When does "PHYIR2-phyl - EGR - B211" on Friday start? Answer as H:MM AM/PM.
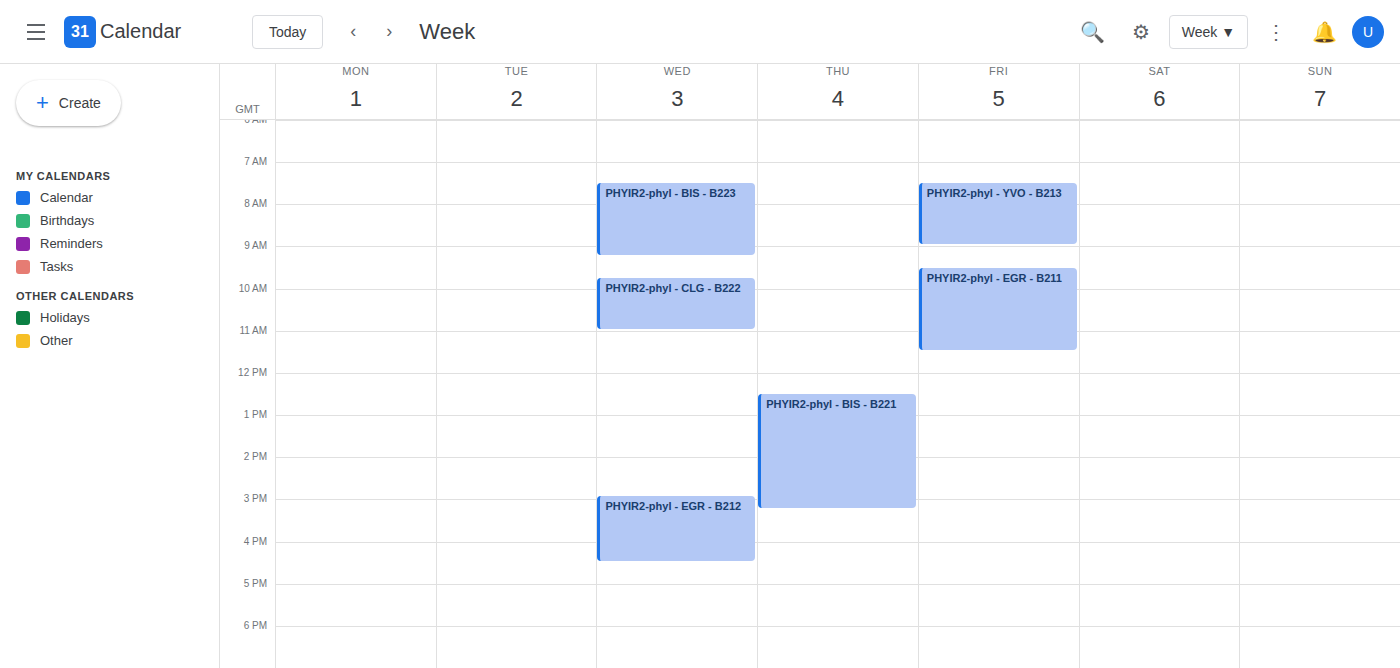
9:30 AM